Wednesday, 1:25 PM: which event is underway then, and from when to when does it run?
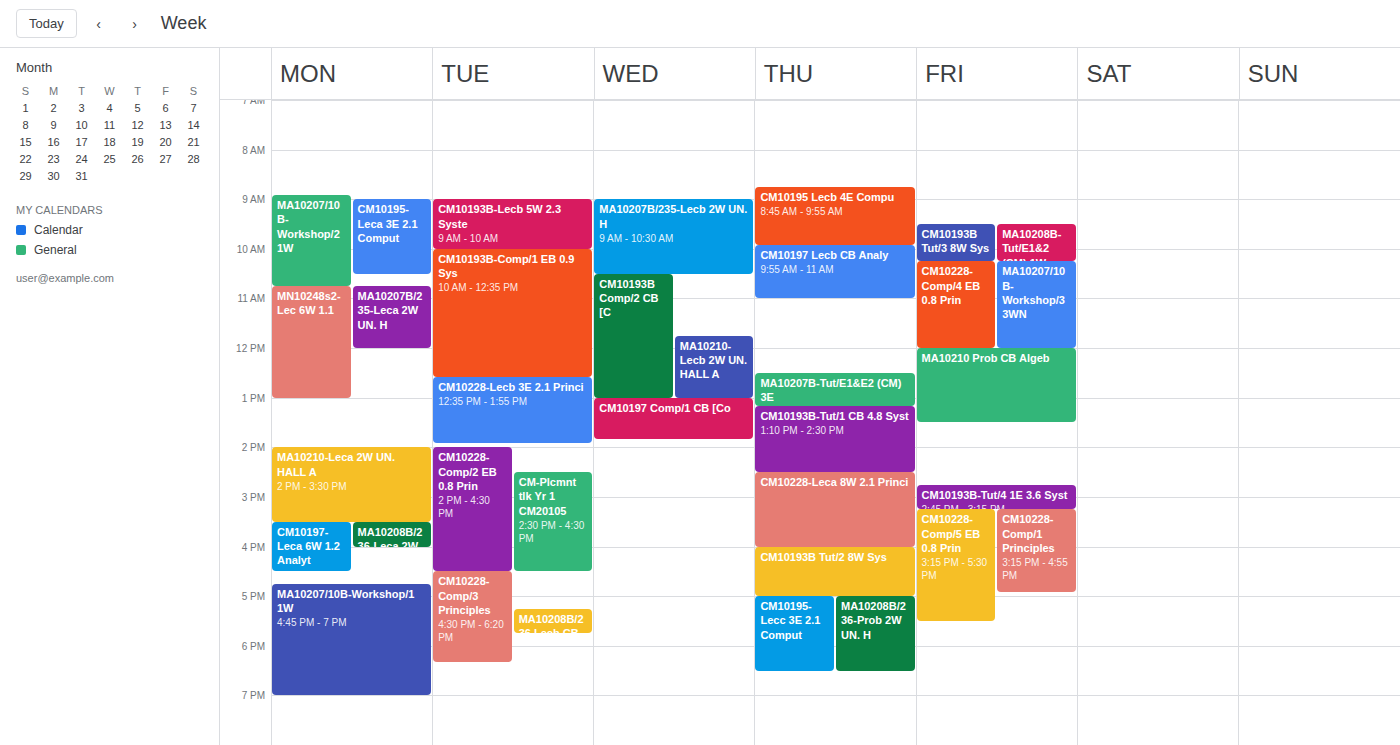
"CM10197 Comp/1 CB [Co", 1:00 PM to 1:50 PM